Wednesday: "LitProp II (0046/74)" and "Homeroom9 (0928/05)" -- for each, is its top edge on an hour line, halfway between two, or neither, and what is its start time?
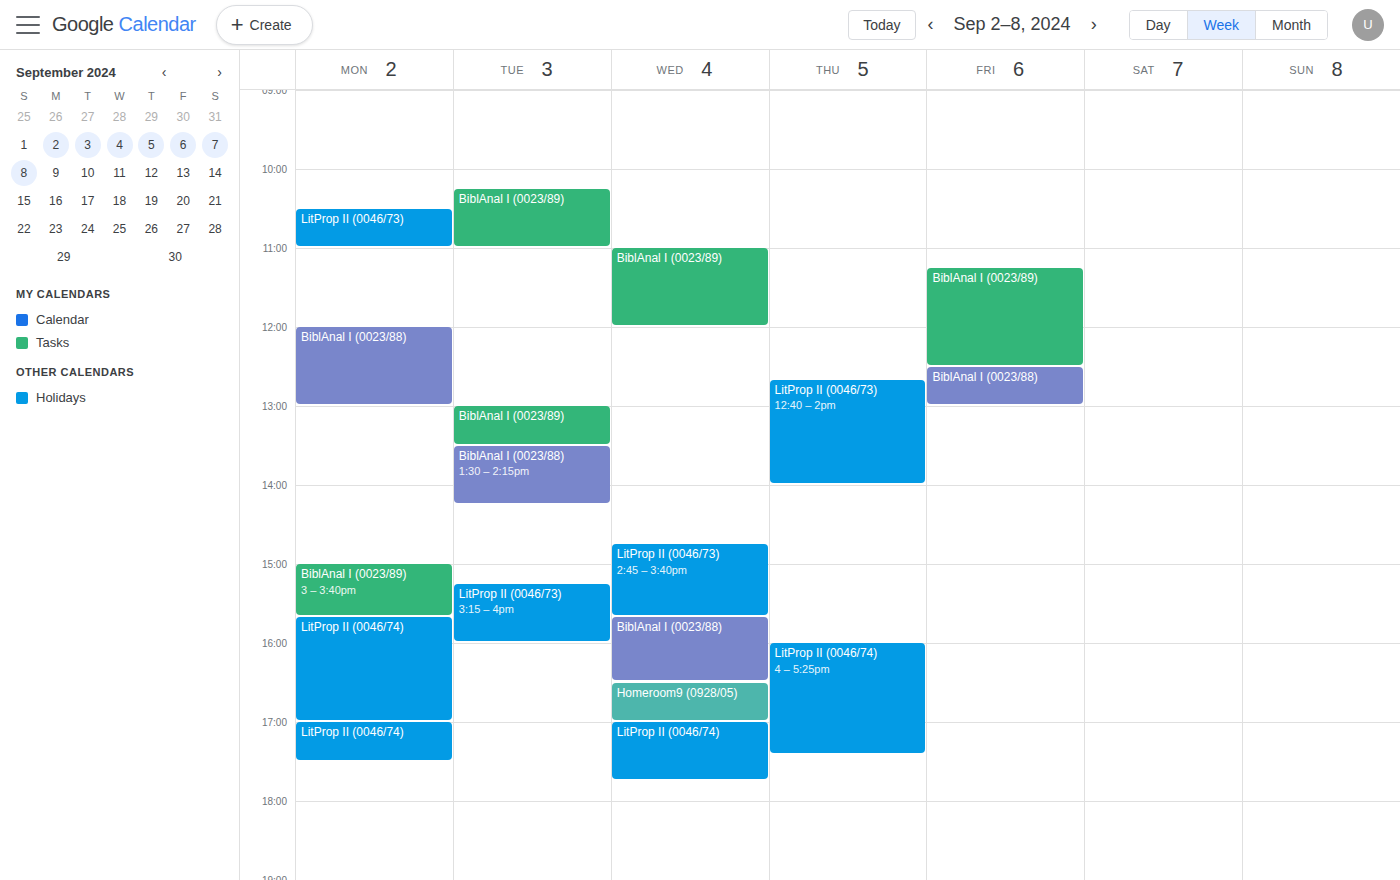
"LitProp II (0046/74)": 5:00 PM, exactly on the 5 PM line. "Homeroom9 (0928/05)": 4:30 PM, halfway between the 4 PM and 5 PM lines.